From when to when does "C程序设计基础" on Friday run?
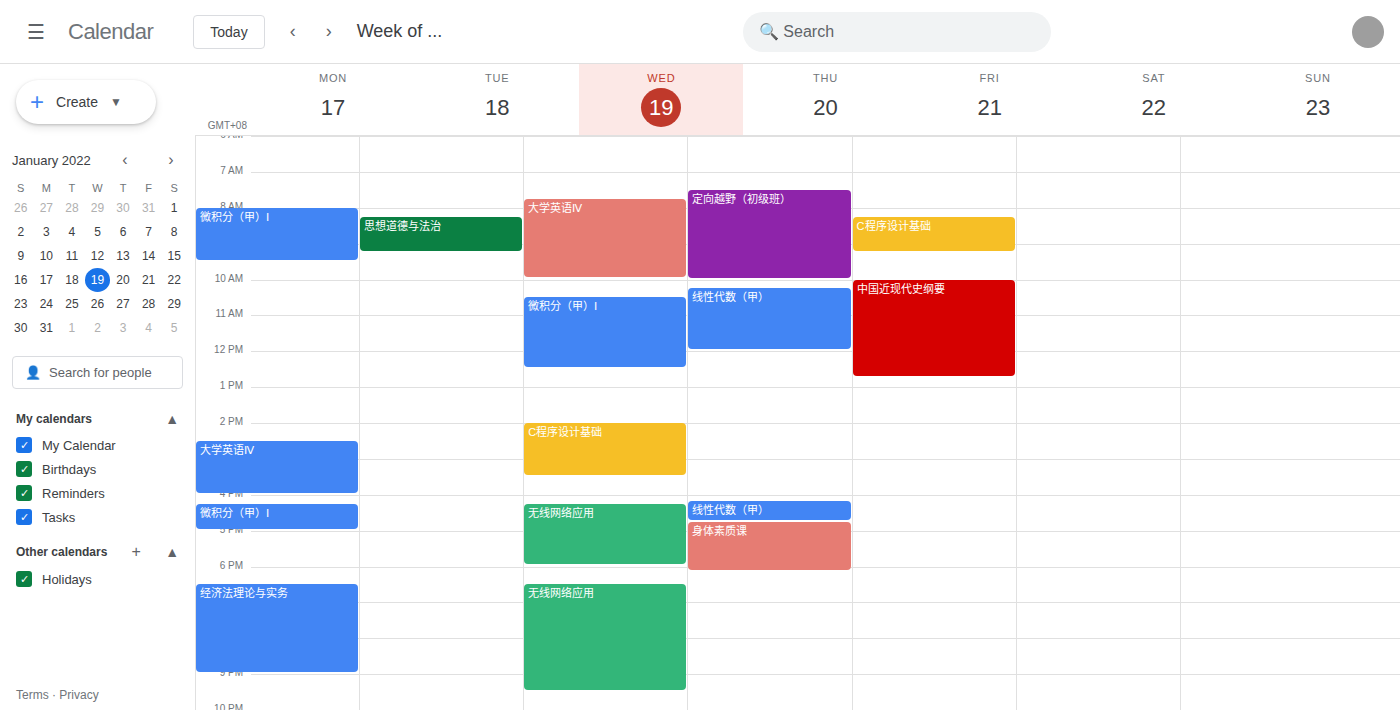
8:15 AM to 9:15 AM